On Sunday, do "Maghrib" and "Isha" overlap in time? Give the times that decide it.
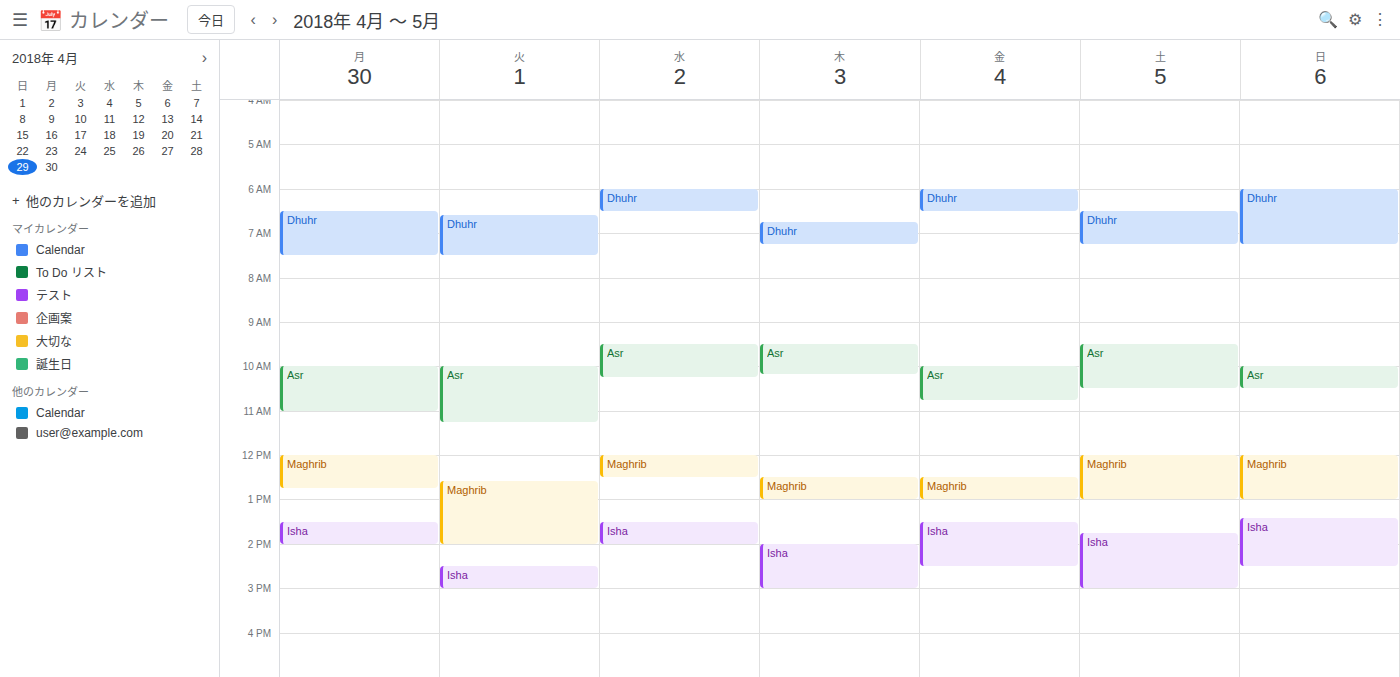
"Maghrib" ends at 1:00 PM and "Isha" starts at 1:25 PM -- no overlap.